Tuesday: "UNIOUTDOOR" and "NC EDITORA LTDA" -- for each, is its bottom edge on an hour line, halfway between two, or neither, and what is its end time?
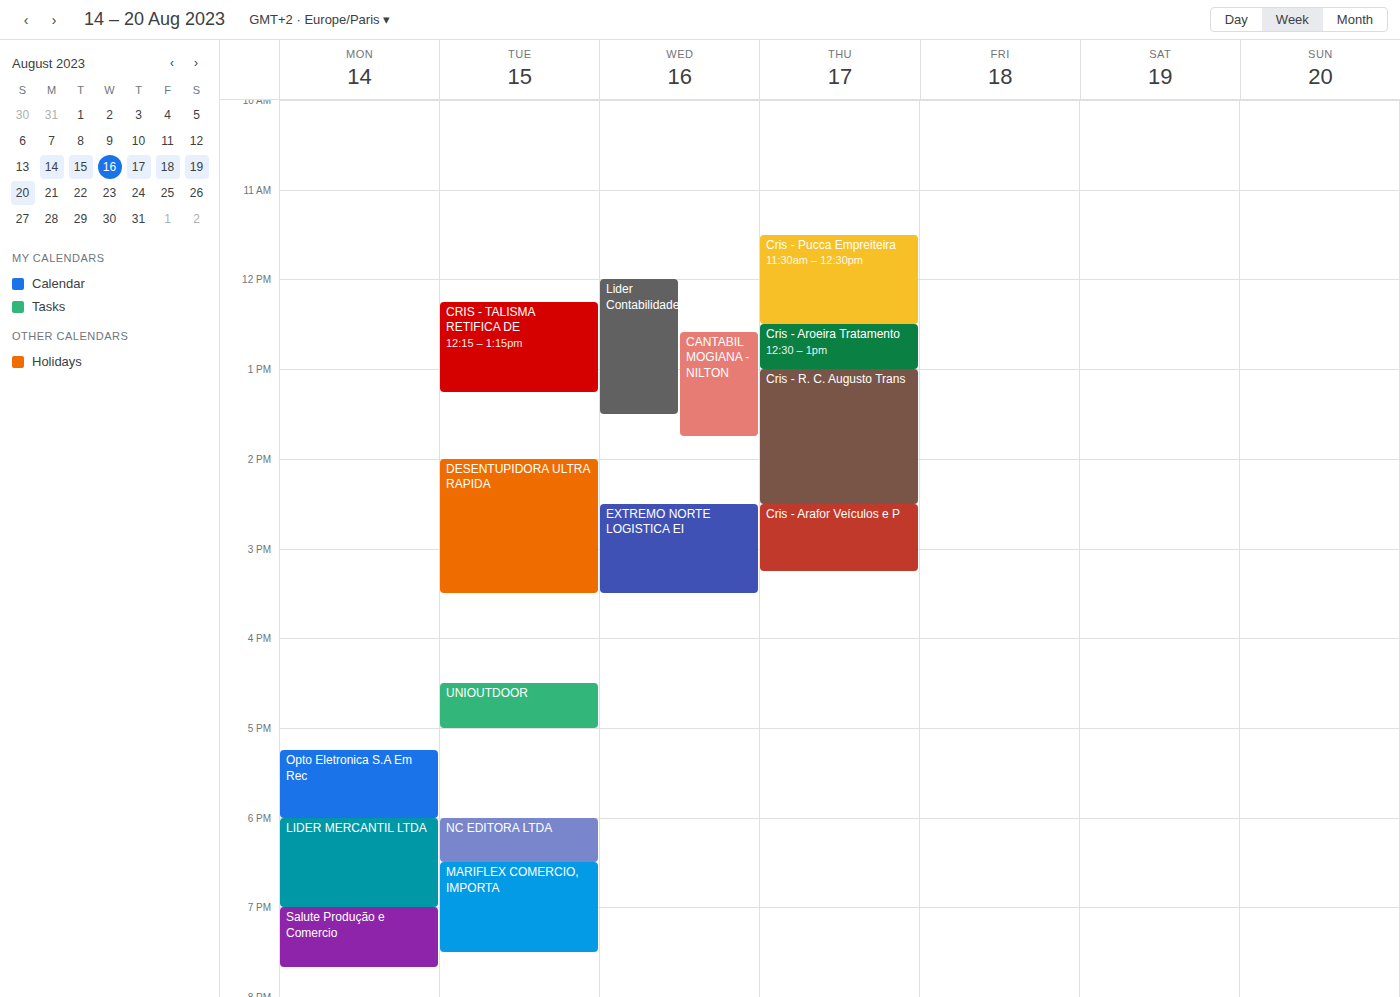
"UNIOUTDOOR": 5:00 PM, exactly on the 5 PM line. "NC EDITORA LTDA": 6:30 PM, halfway between the 6 PM and 7 PM lines.